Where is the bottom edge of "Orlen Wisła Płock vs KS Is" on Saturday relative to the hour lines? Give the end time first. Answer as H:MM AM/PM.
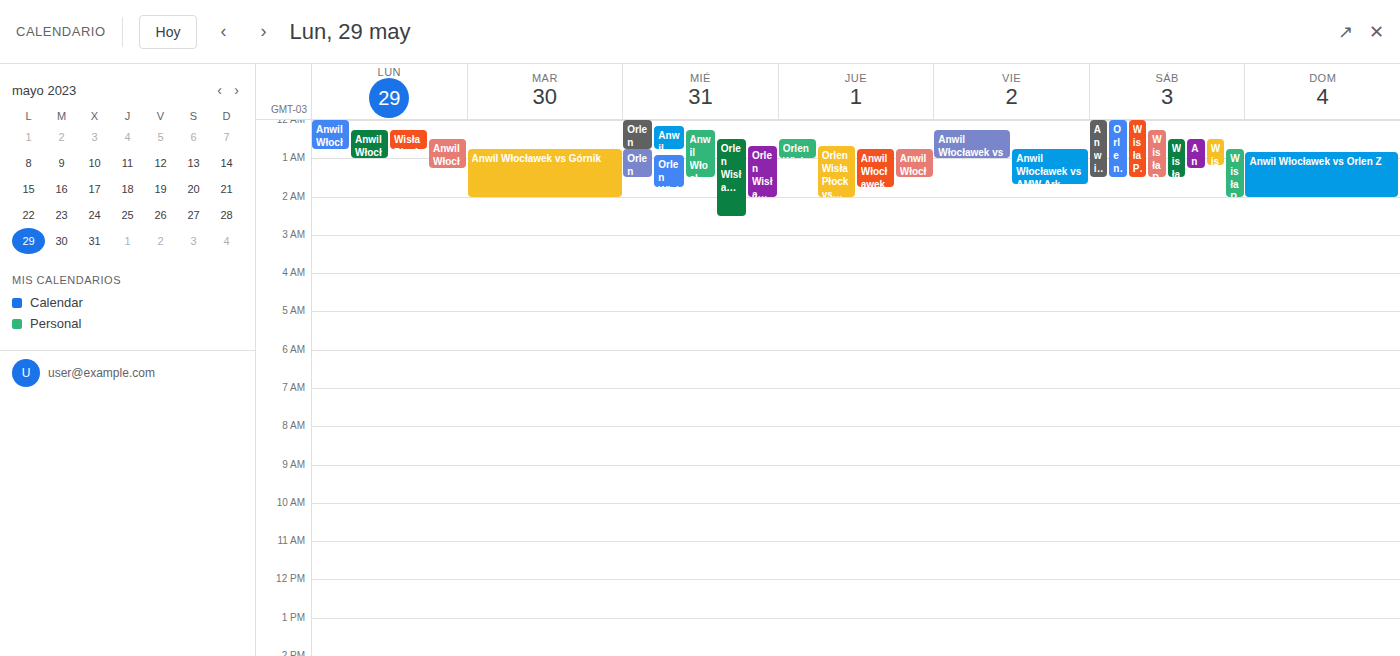
1:30 AM -- halfway between the 1 AM and 2 AM lines.